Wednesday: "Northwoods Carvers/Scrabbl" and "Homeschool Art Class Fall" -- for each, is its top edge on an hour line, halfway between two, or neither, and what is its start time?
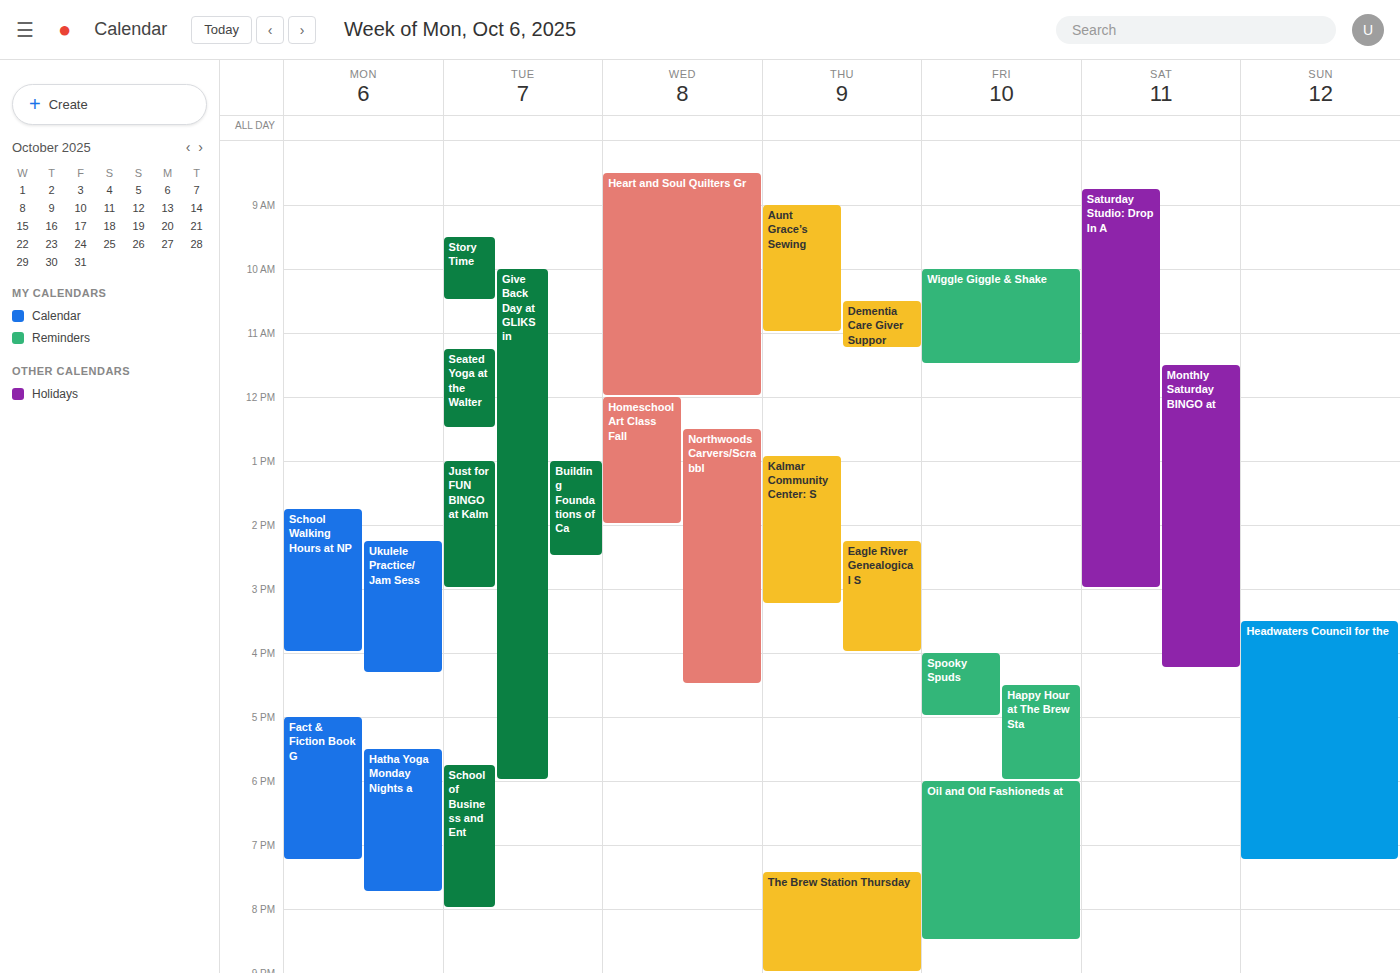
"Northwoods Carvers/Scrabbl": 12:30 PM, halfway between the 12 PM and 1 PM lines. "Homeschool Art Class Fall": 12:00 PM, exactly on the 12 PM line.